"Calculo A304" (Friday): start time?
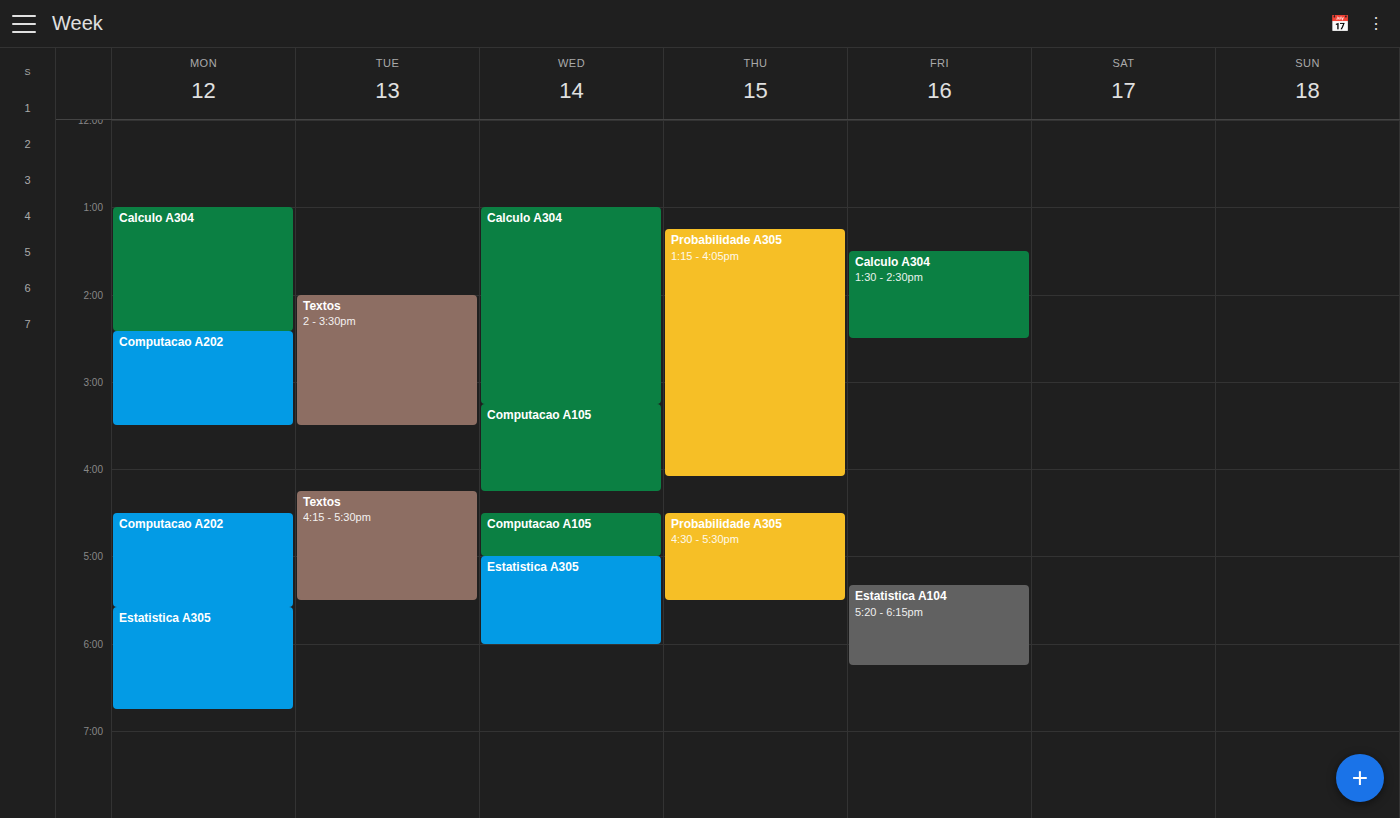
1:30 PM